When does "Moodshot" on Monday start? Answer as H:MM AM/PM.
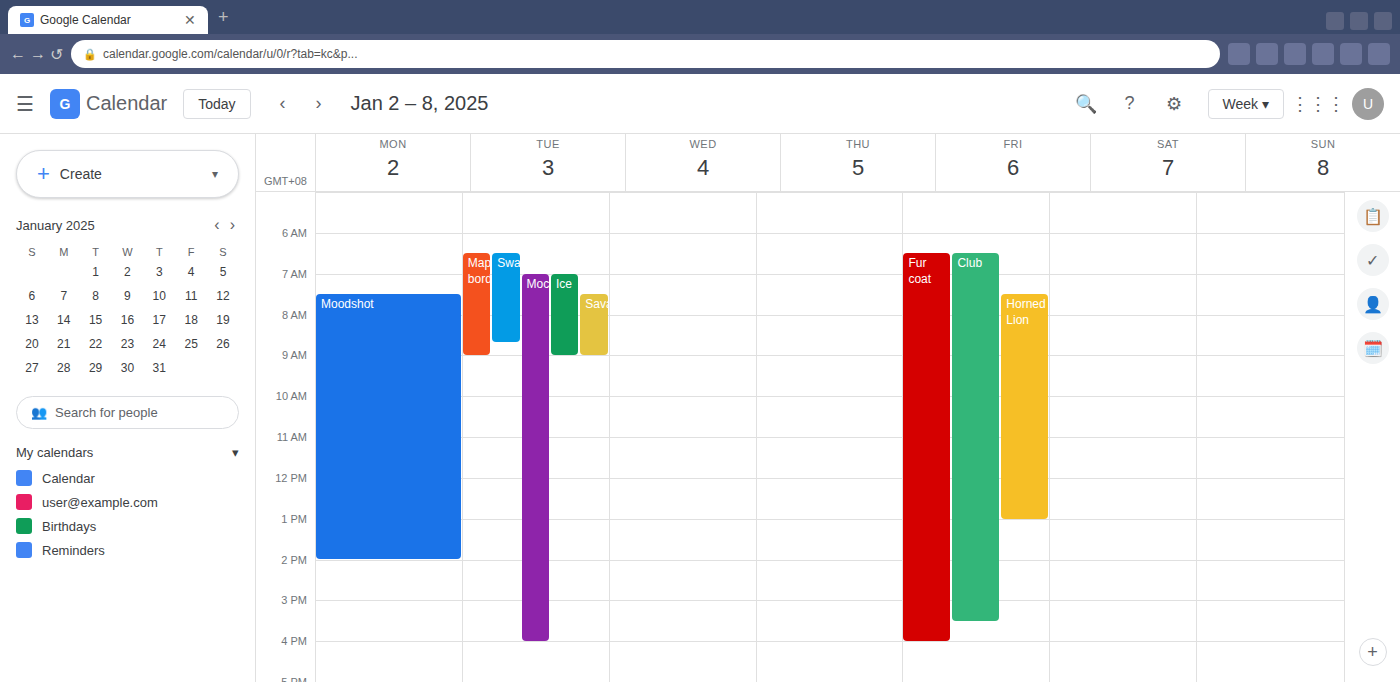
7:30 AM